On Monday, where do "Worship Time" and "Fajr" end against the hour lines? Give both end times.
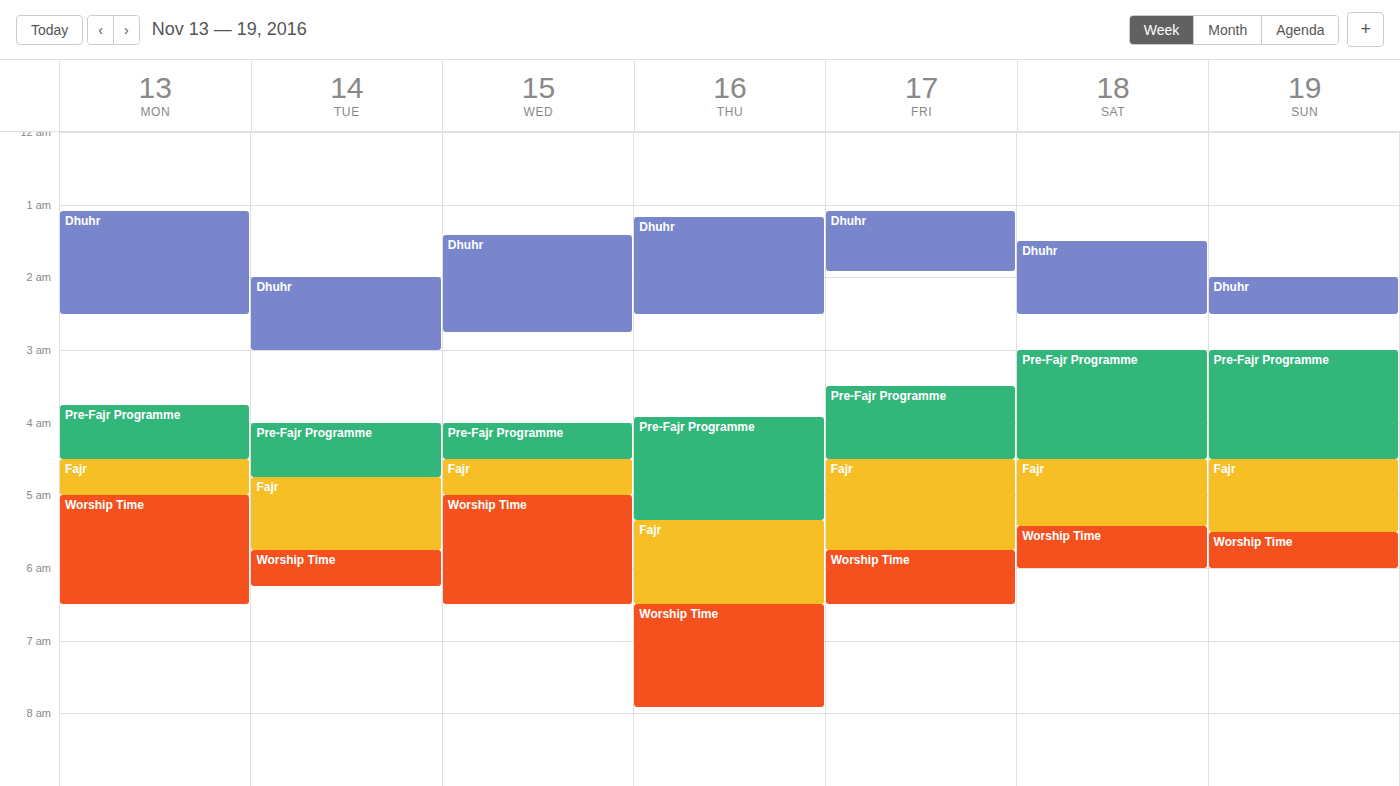
"Worship Time": 6:30 AM, halfway between the 6 AM and 7 AM lines. "Fajr": 5:00 AM, exactly on the 5 AM line.